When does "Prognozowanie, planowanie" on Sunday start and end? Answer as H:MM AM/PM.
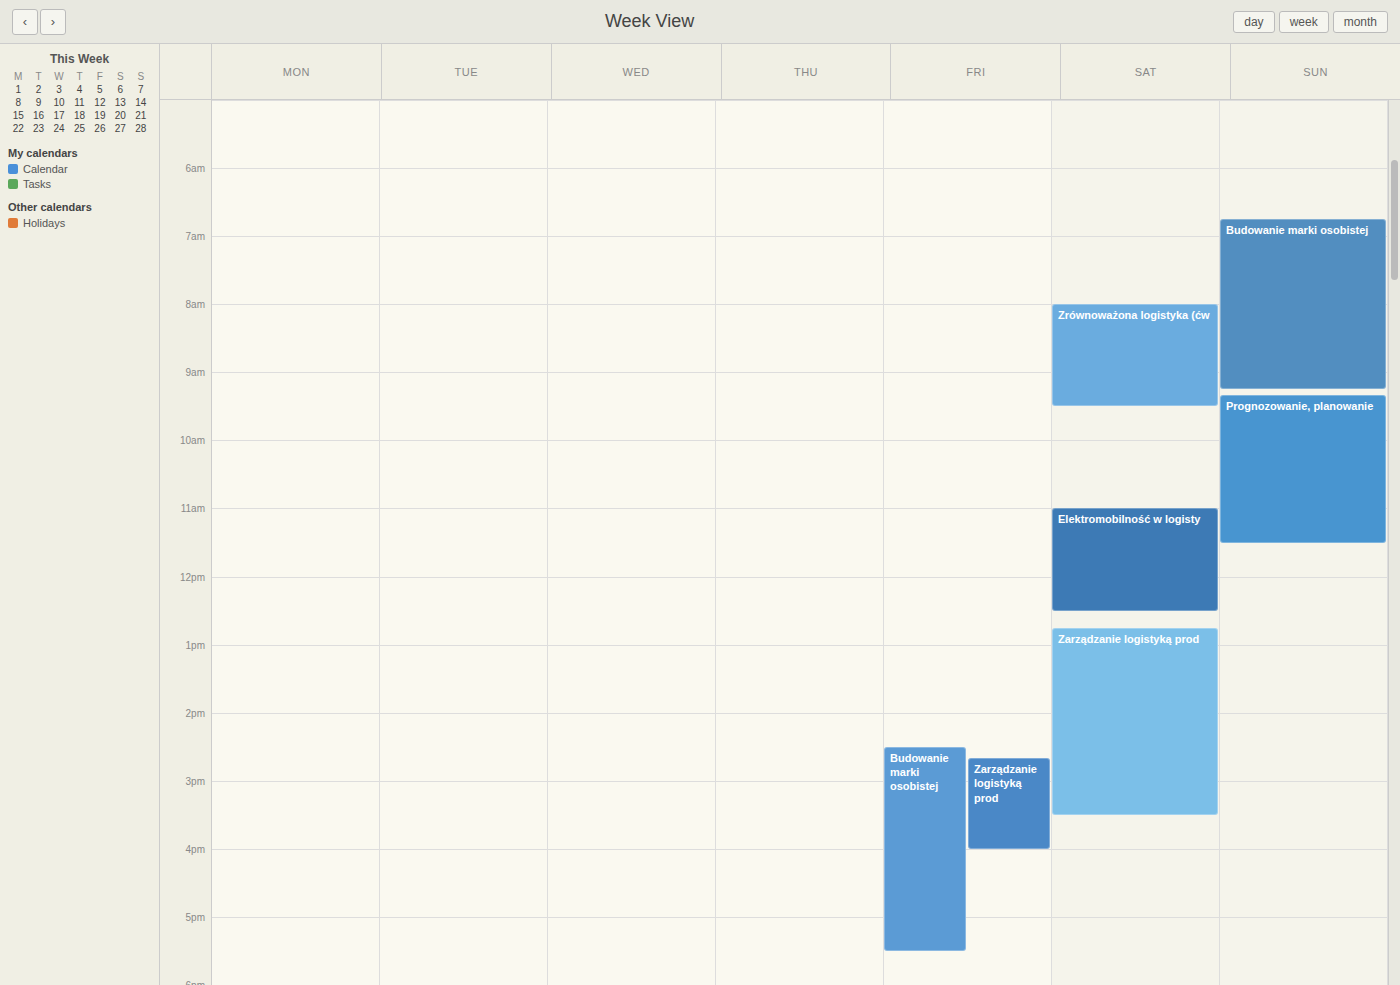
9:20 AM to 11:30 AM